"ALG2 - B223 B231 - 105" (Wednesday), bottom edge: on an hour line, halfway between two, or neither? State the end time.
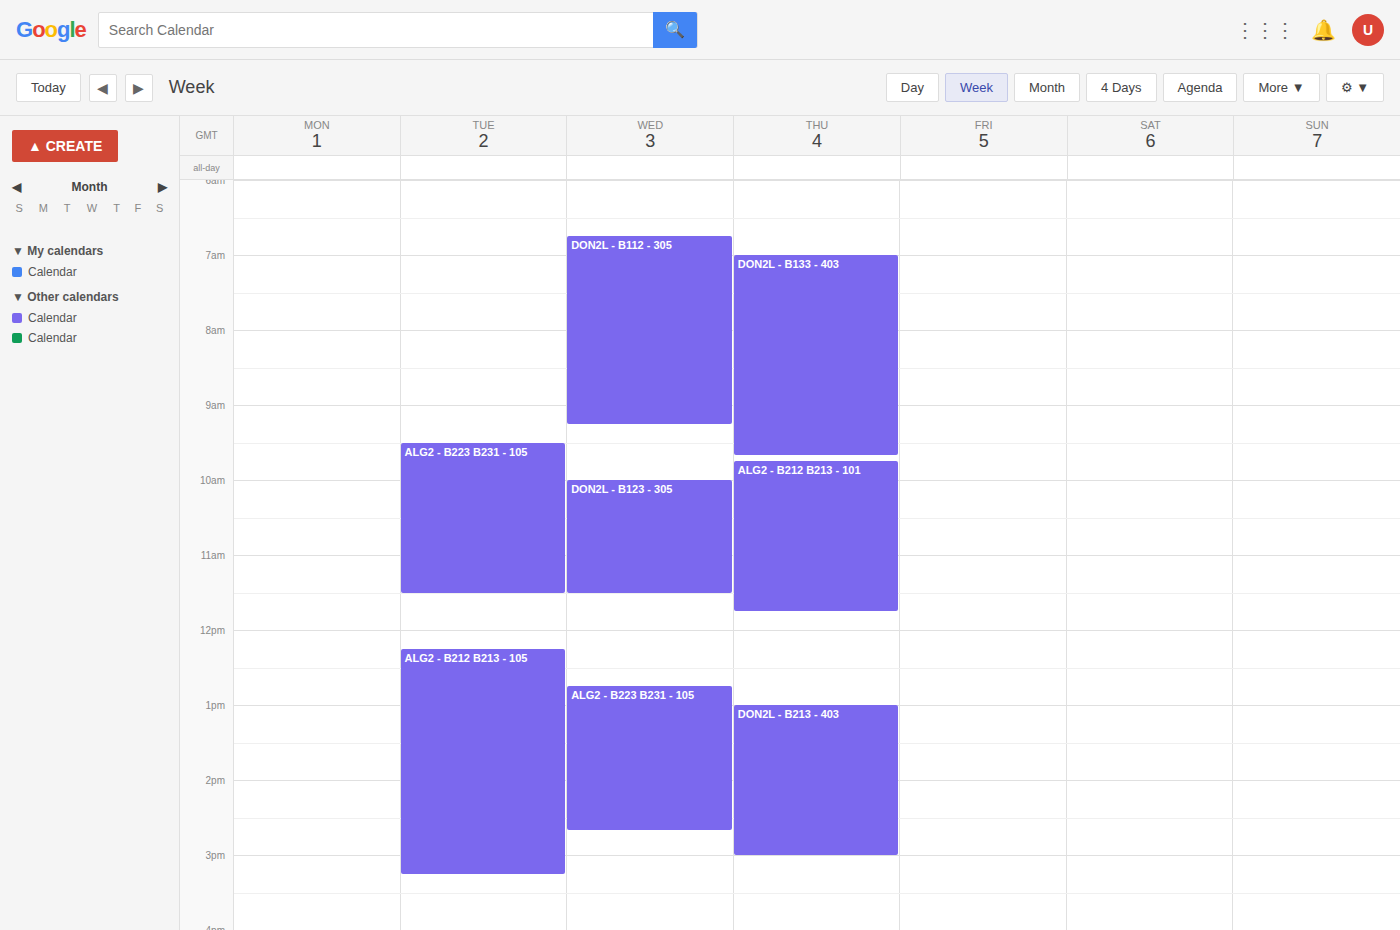
2:40 PM -- neither: 40 minutes below the 2 PM line and 20 minutes above the 3 PM line.